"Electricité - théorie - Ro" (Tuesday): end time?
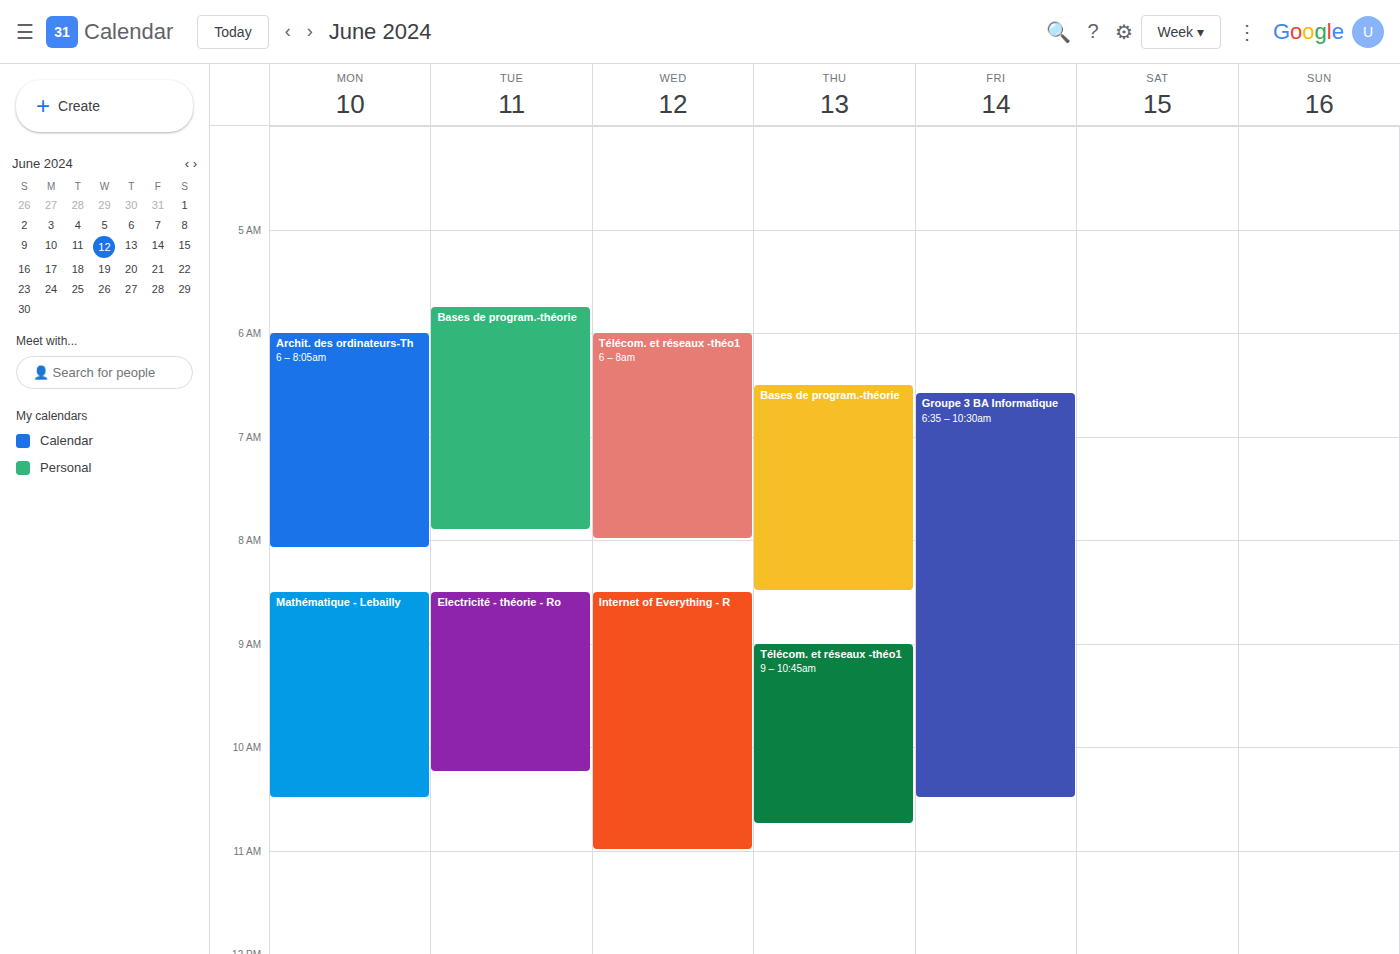
10:15 AM